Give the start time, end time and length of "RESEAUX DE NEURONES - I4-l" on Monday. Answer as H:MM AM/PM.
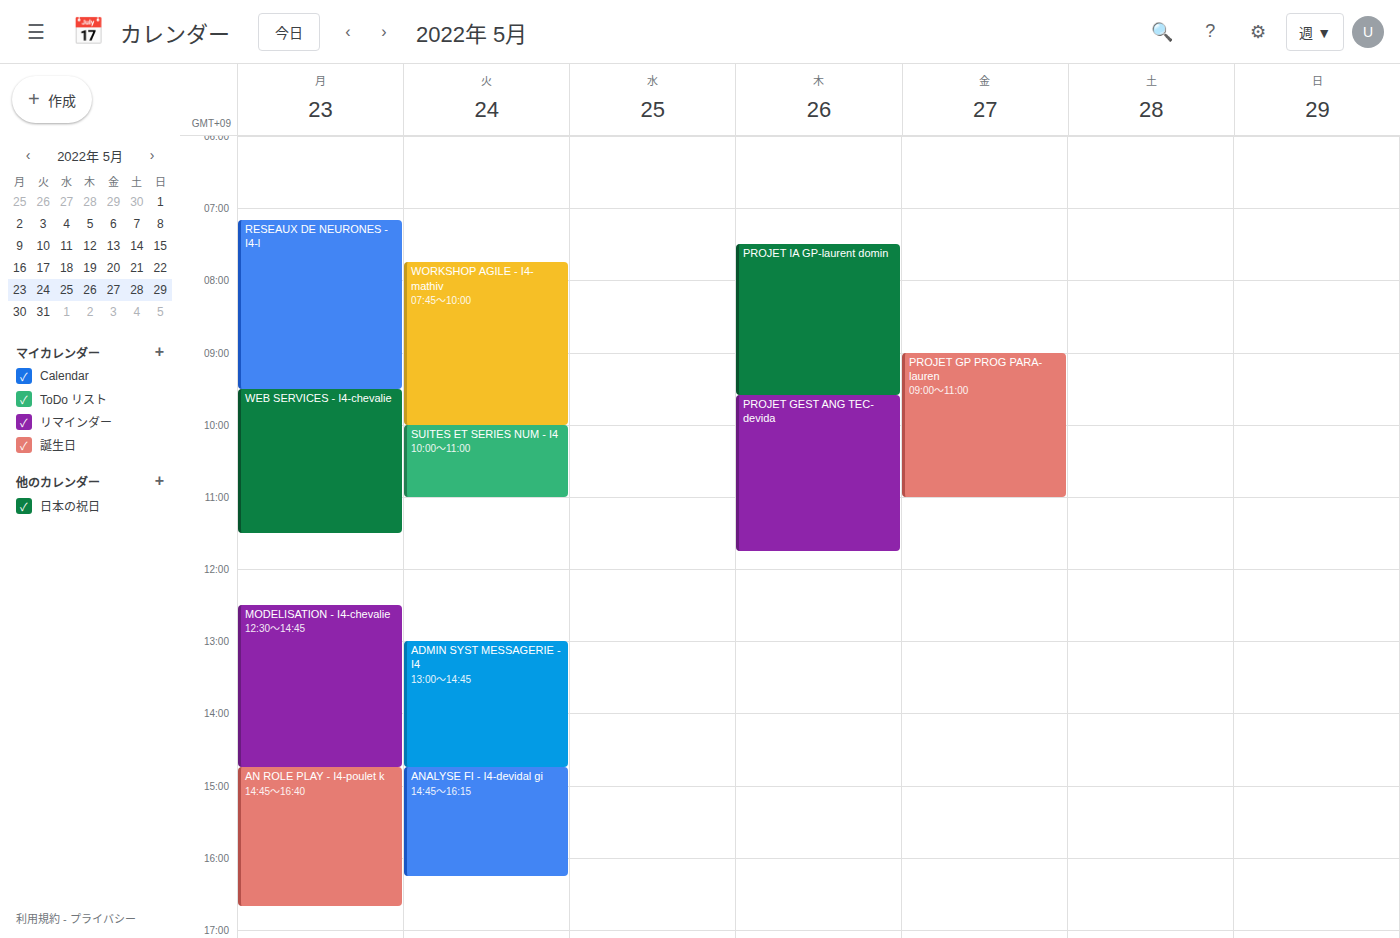
7:10 AM to 9:30 AM, 2 hours 20 minutes